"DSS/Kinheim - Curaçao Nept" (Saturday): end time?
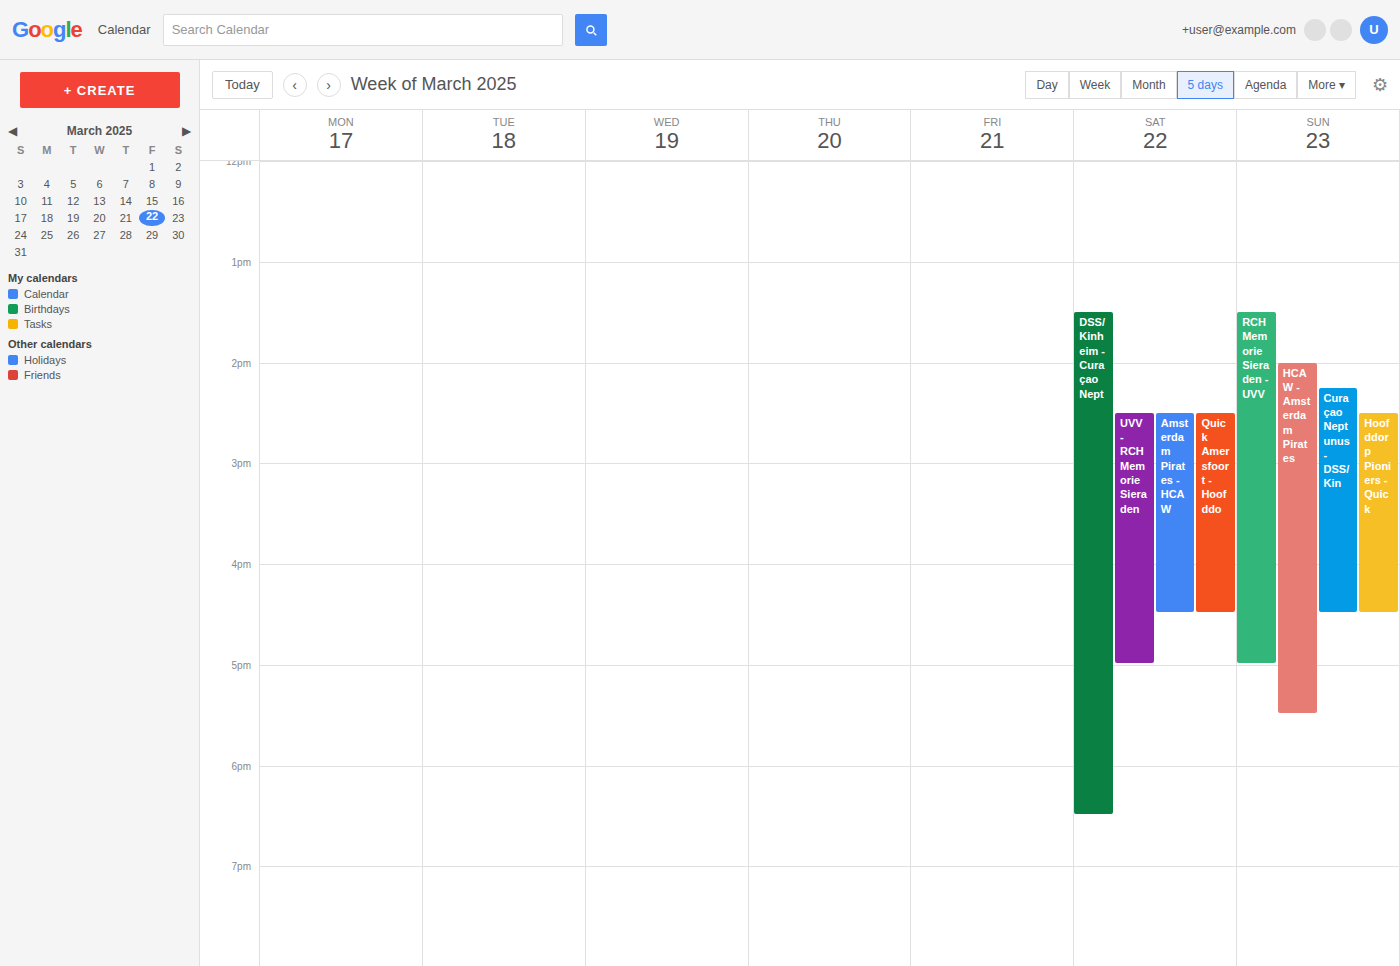
6:30 PM